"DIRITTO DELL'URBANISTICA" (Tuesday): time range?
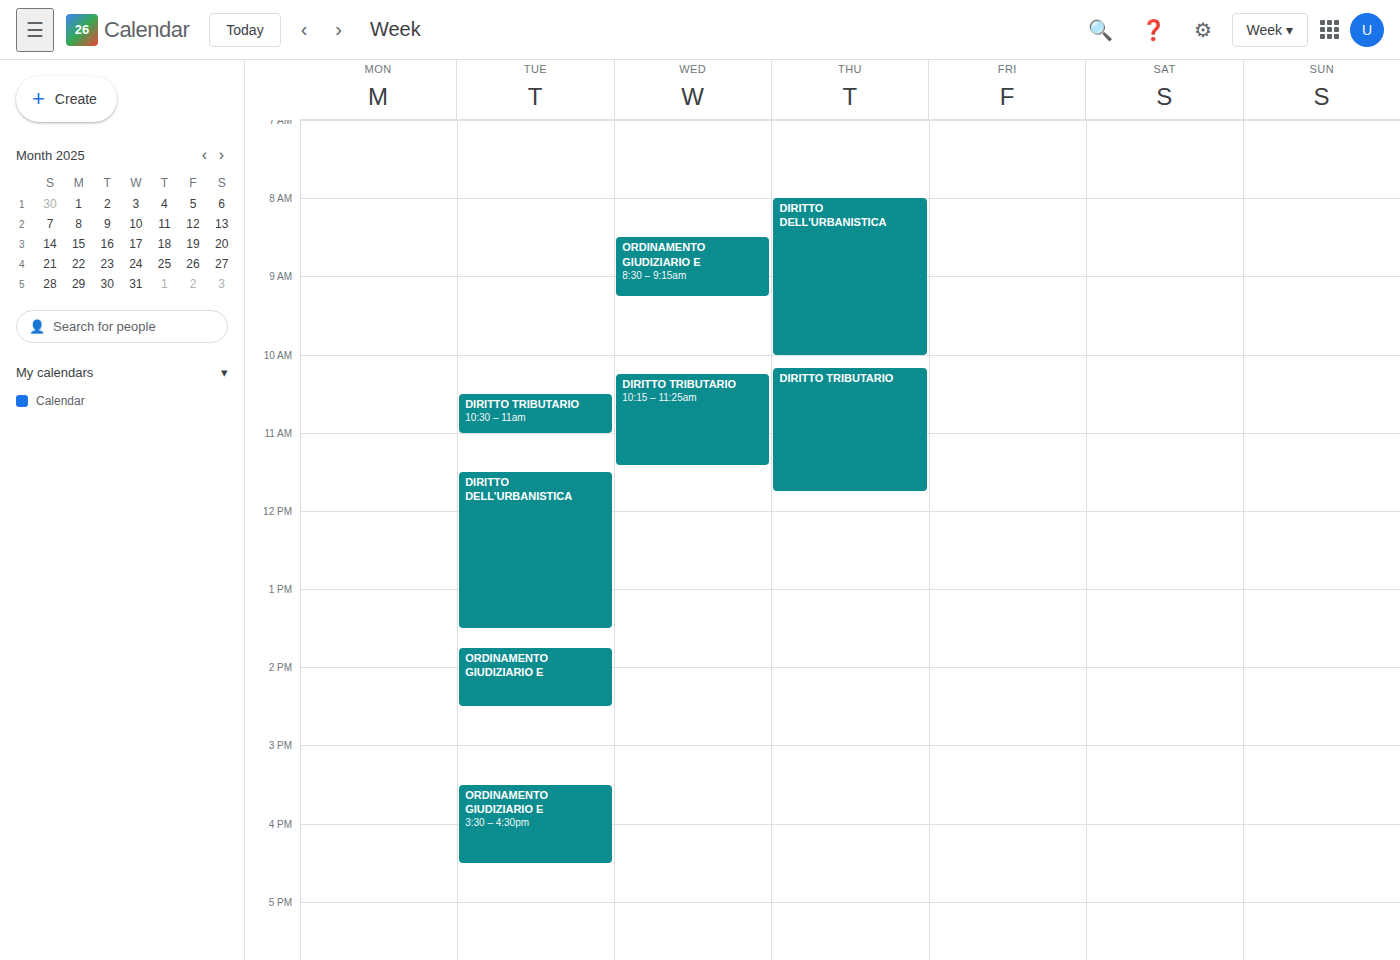
11:30 AM to 1:30 PM